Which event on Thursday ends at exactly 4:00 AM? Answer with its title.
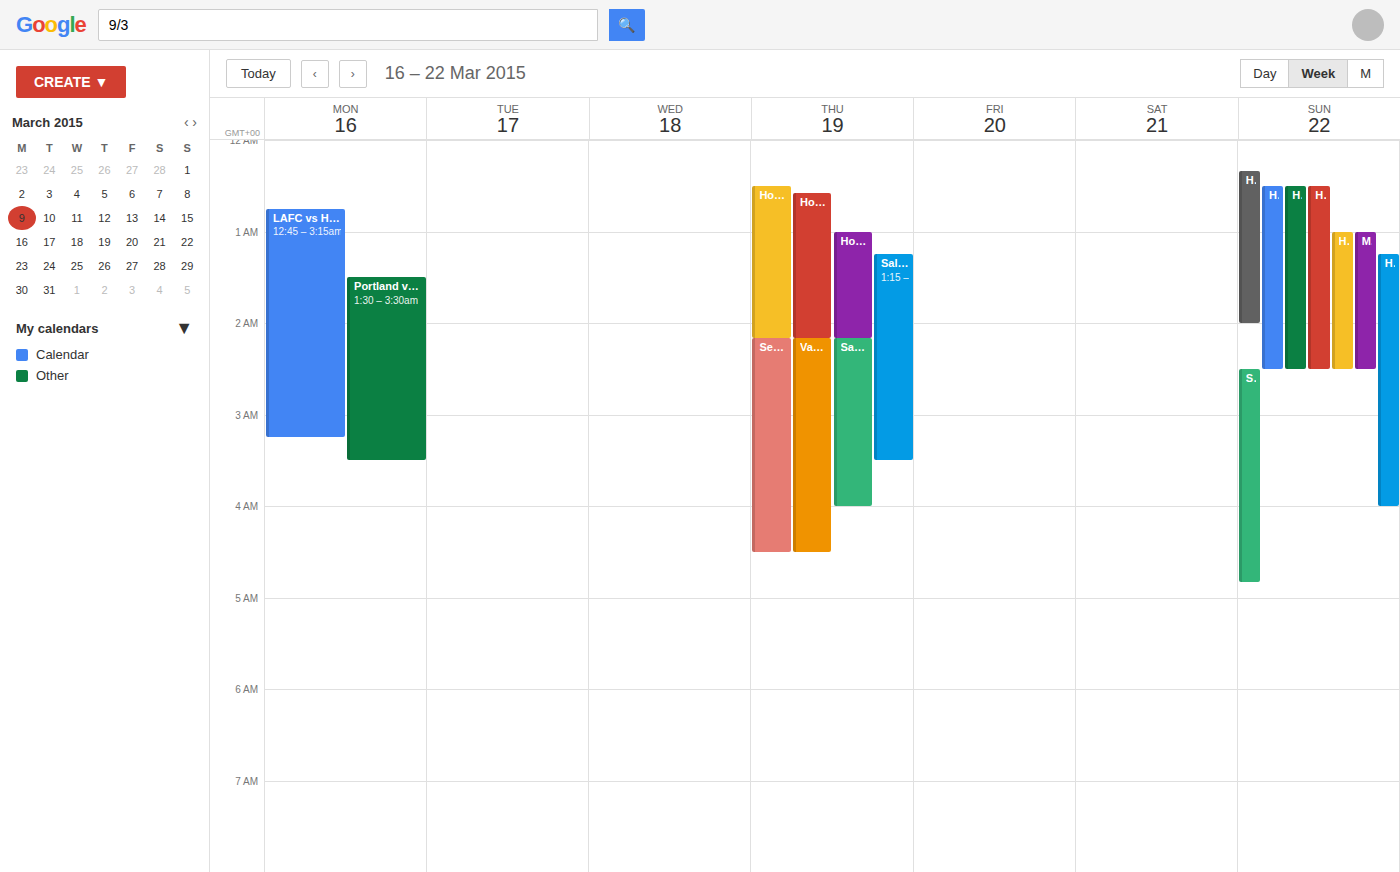
"San Diego vs Houston"